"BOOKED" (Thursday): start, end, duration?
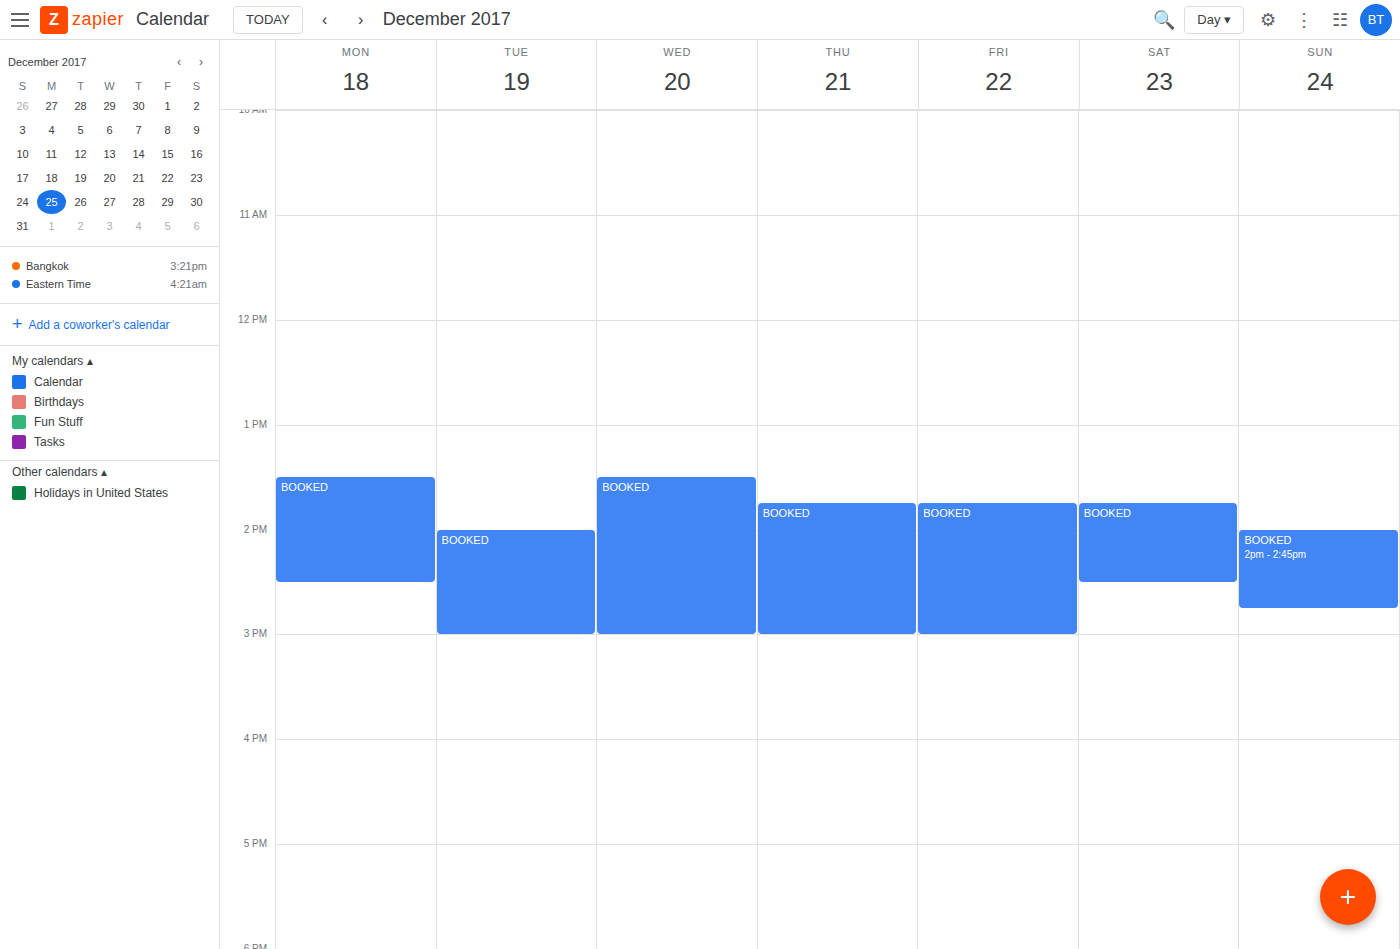
1:45 PM to 3:00 PM, 1 hour 15 minutes